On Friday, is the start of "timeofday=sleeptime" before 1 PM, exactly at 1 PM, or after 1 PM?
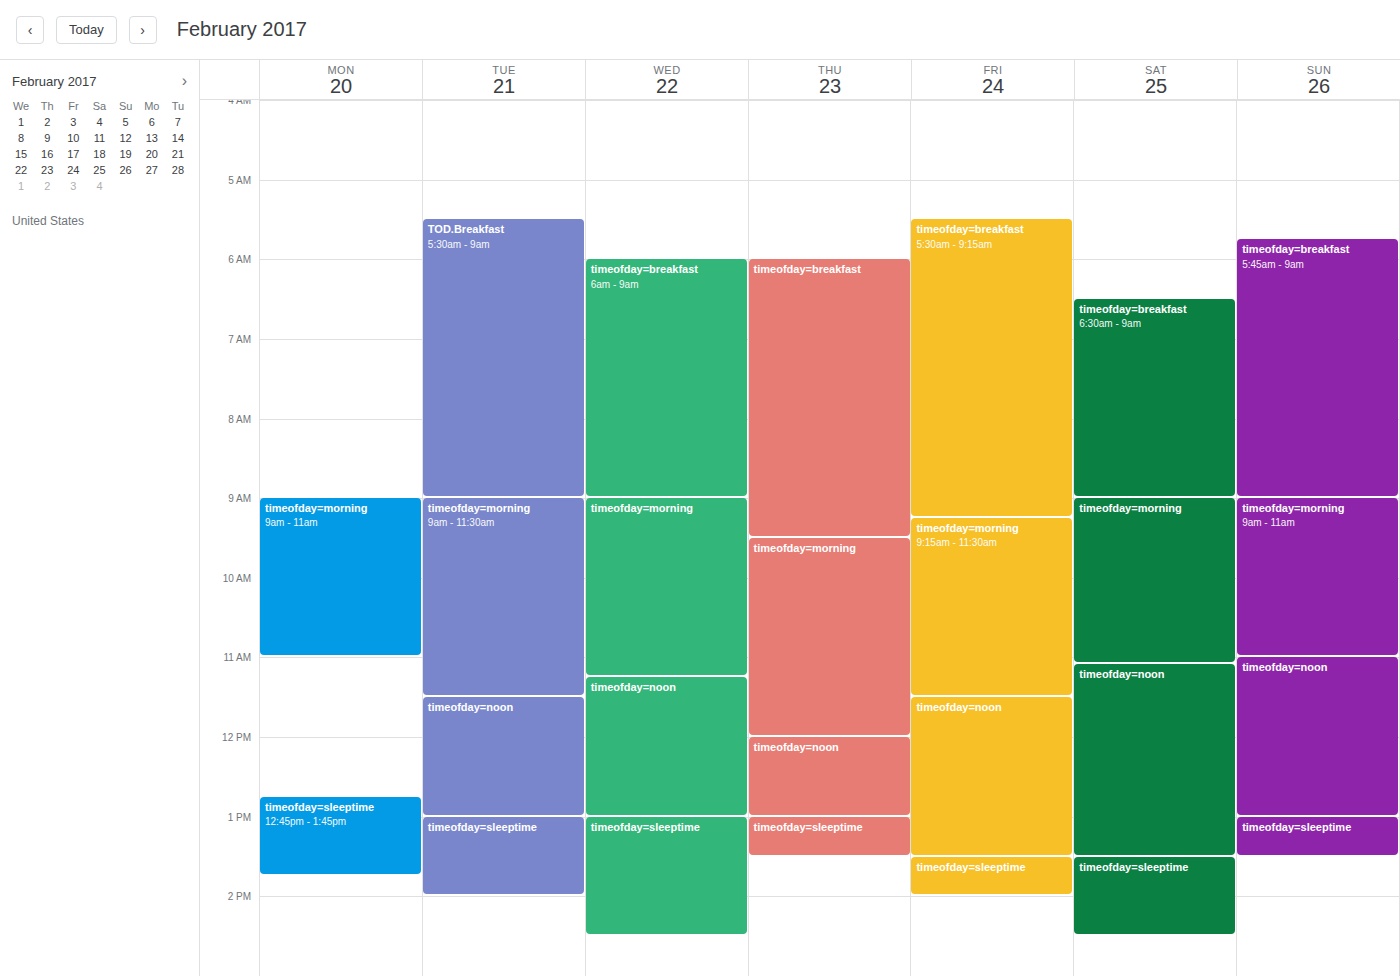
1:30 PM -- after 1 PM, 30 minutes below the 1 PM line.